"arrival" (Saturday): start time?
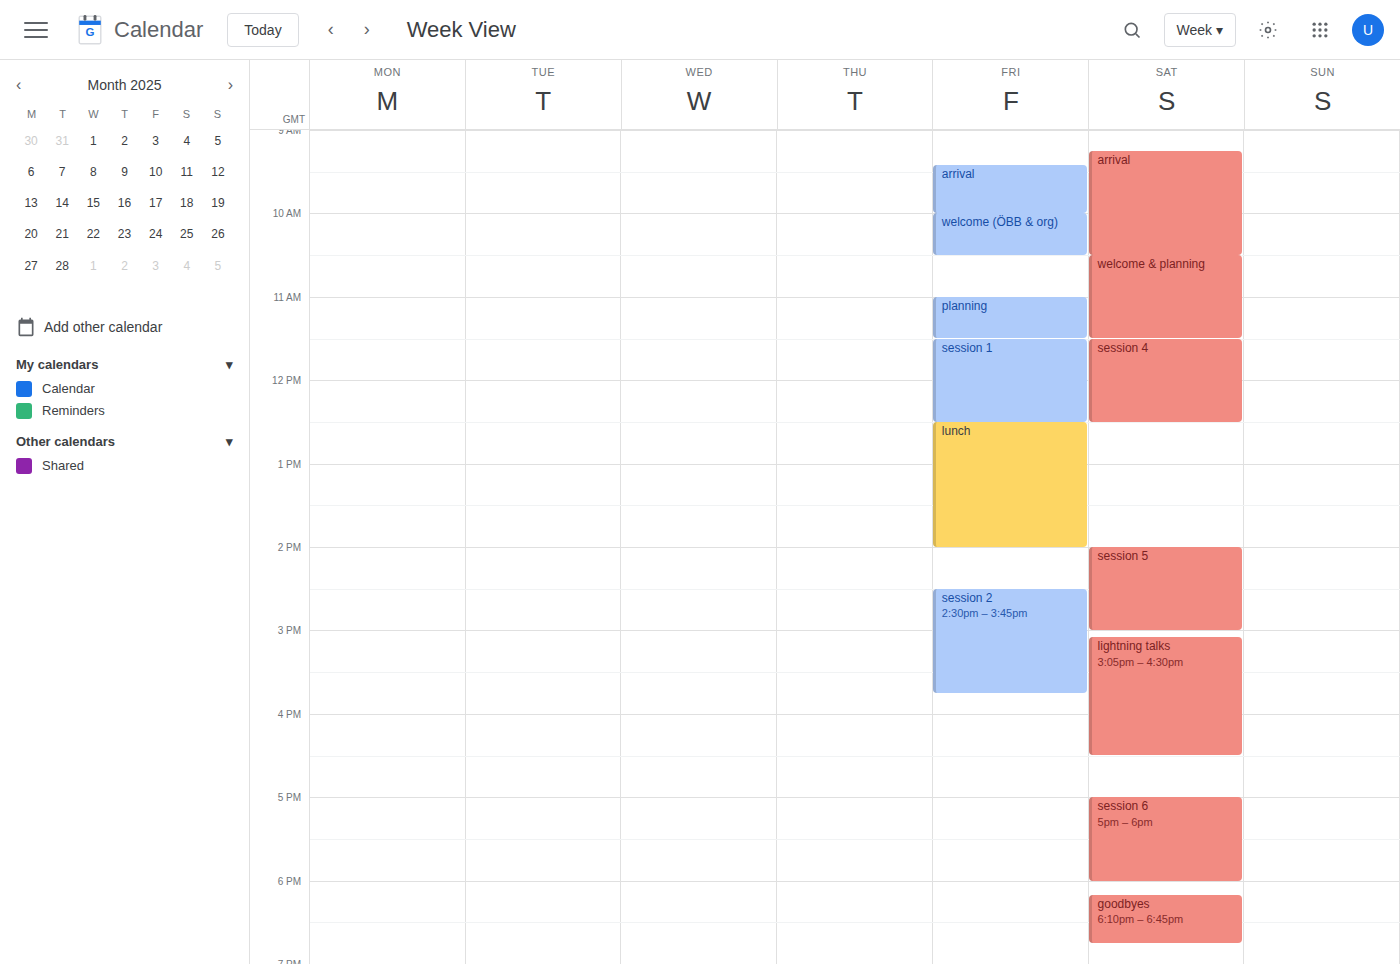
9:15 AM